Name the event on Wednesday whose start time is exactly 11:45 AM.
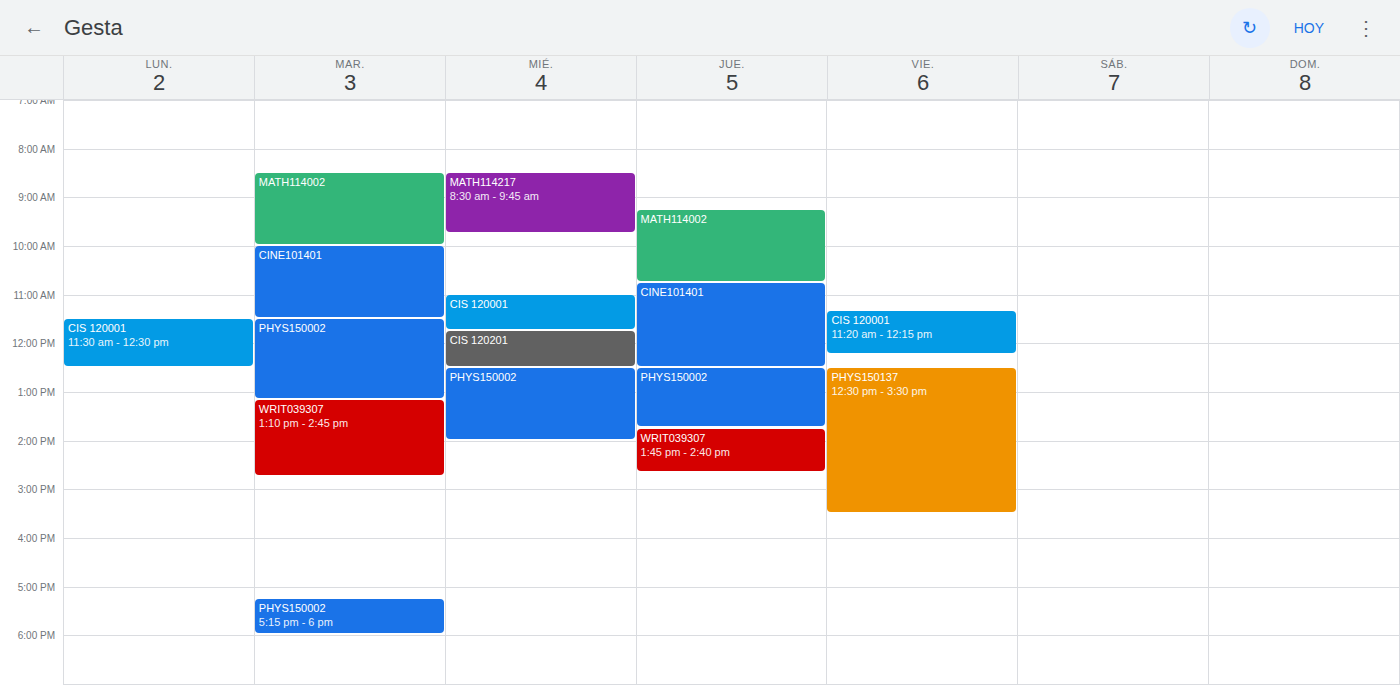
"CIS 120201"